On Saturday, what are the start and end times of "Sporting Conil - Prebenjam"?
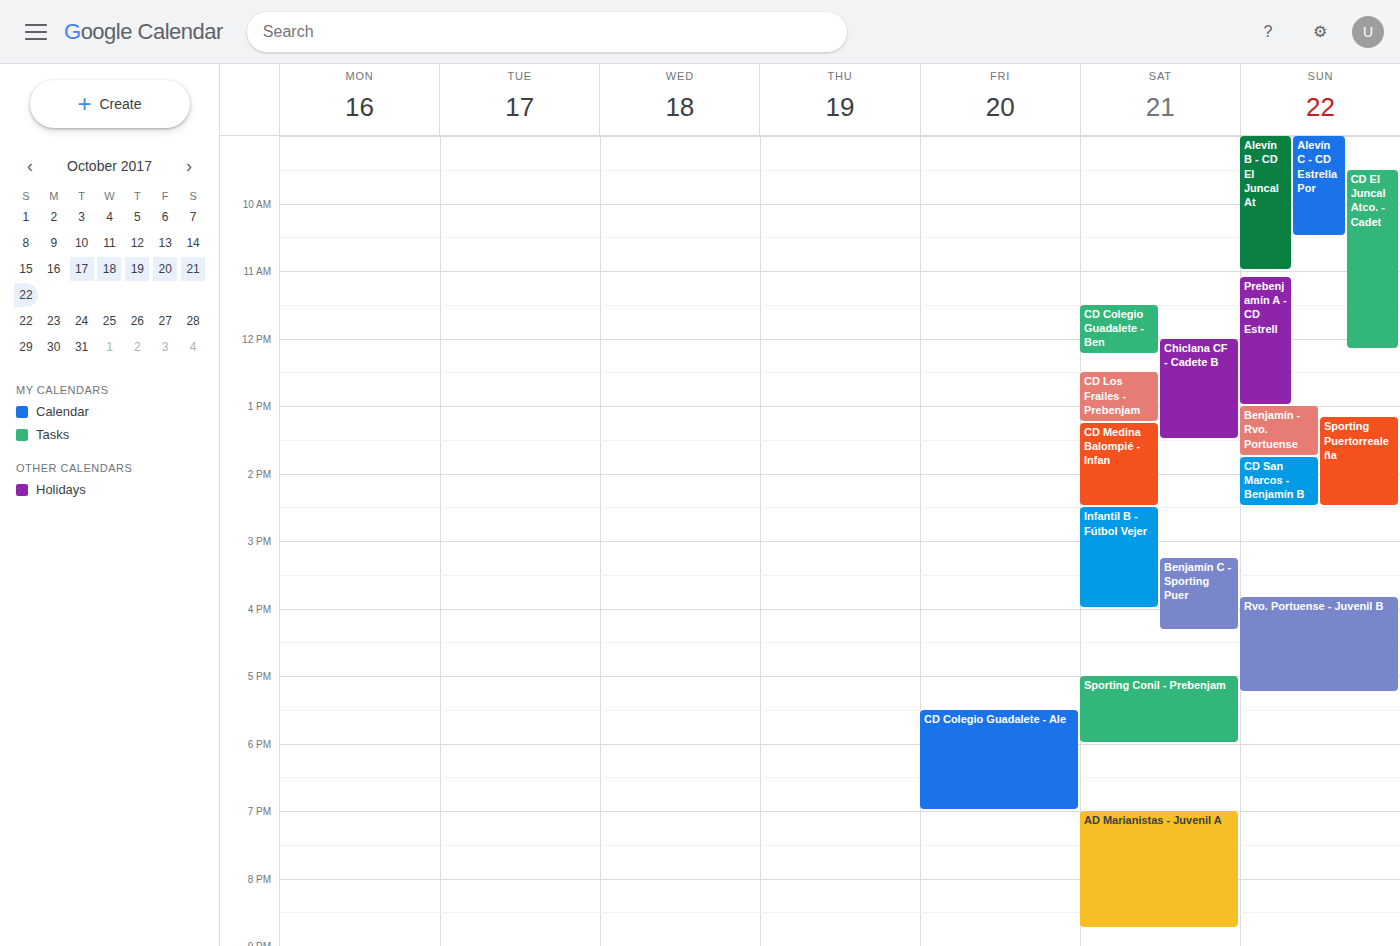
5:00 PM to 6:00 PM